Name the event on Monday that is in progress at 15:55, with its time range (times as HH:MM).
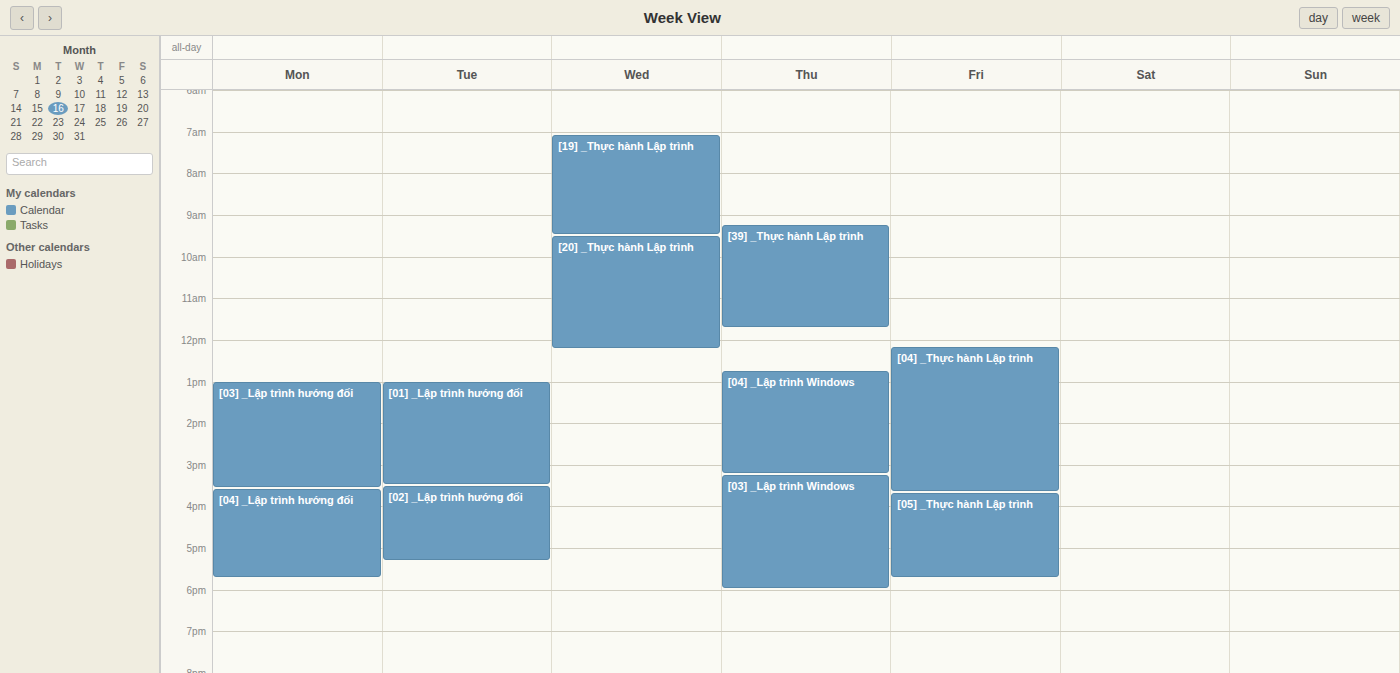
"[04] _Lập trình hướng đối", 15:35 to 17:45